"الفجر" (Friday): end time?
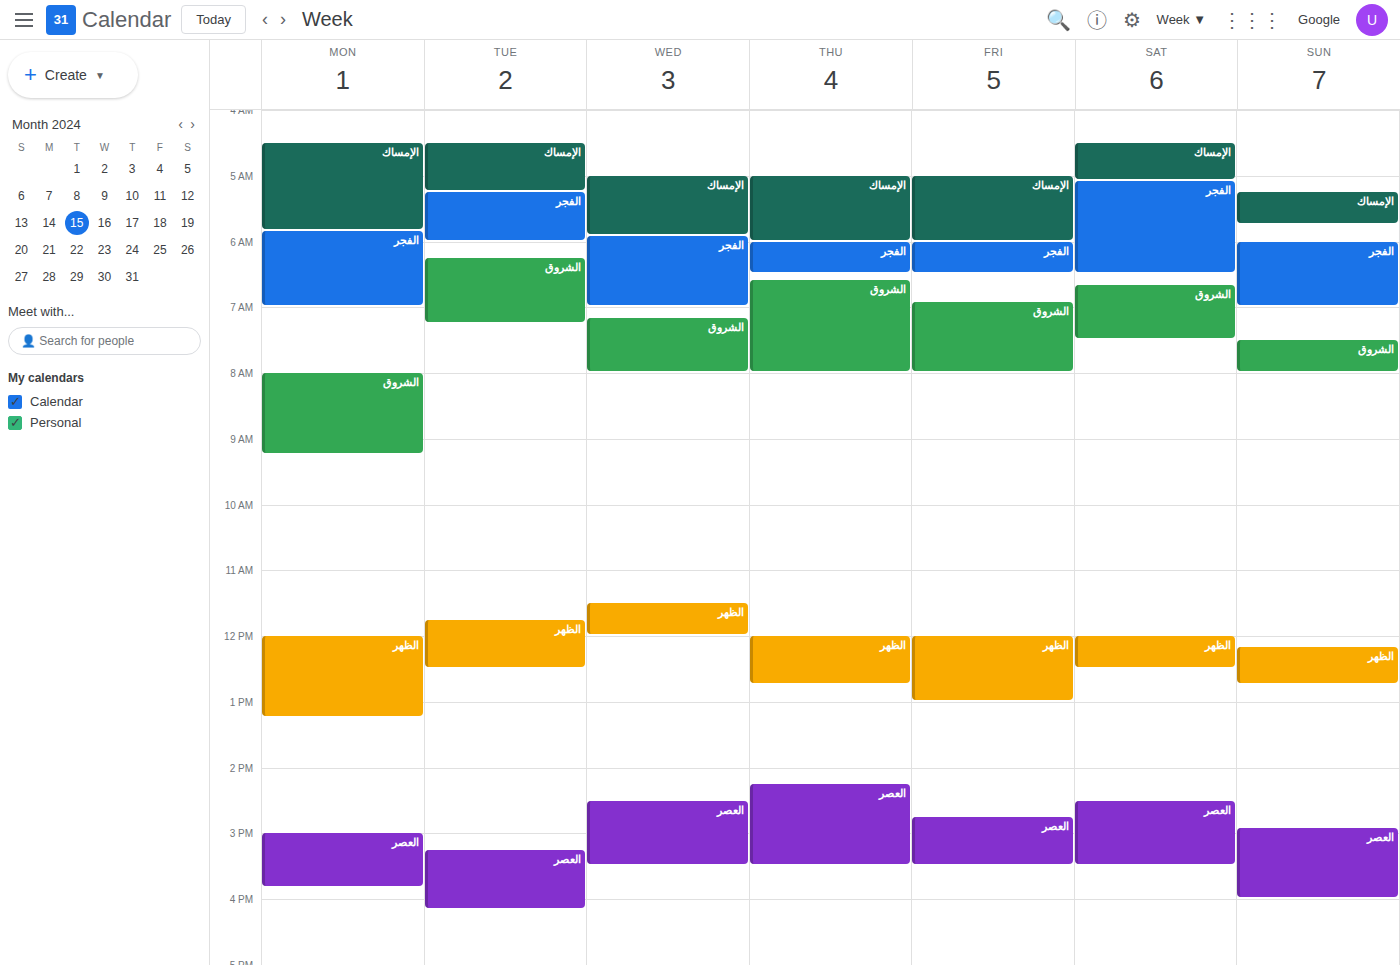
6:30 AM